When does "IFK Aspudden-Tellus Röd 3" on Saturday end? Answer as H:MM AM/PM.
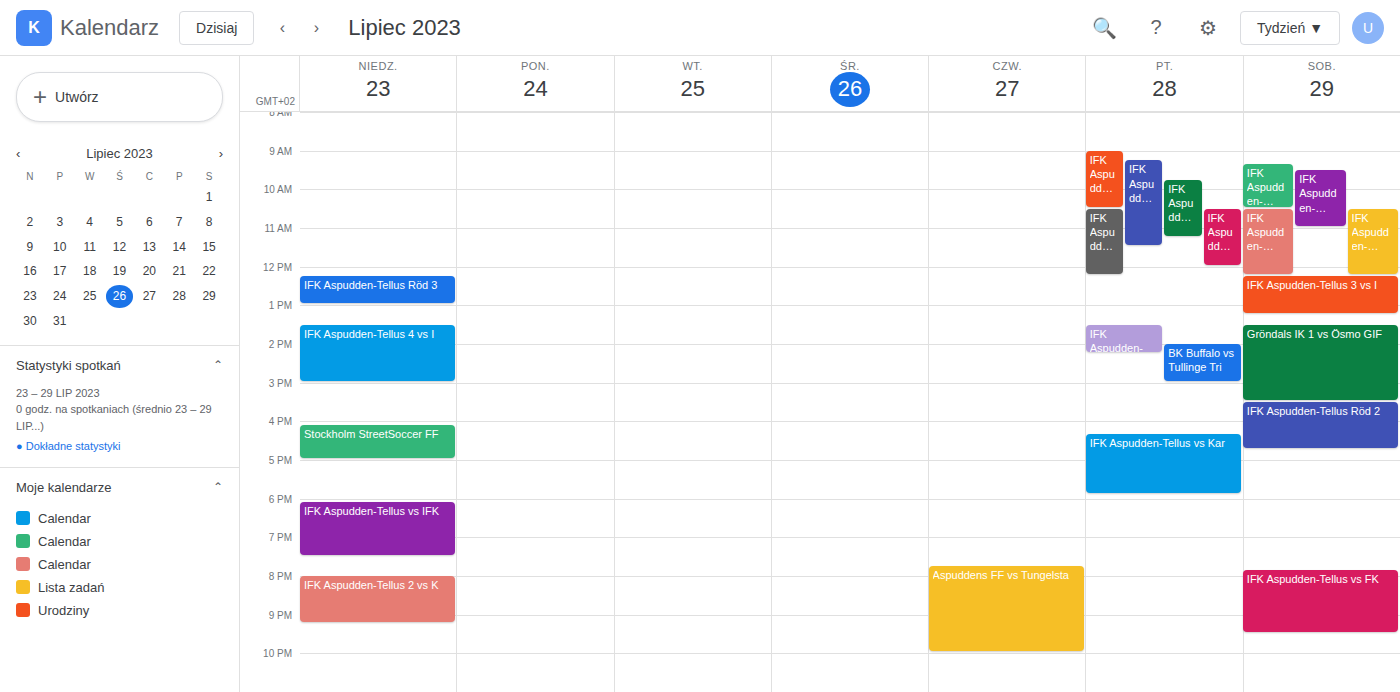
12:15 PM